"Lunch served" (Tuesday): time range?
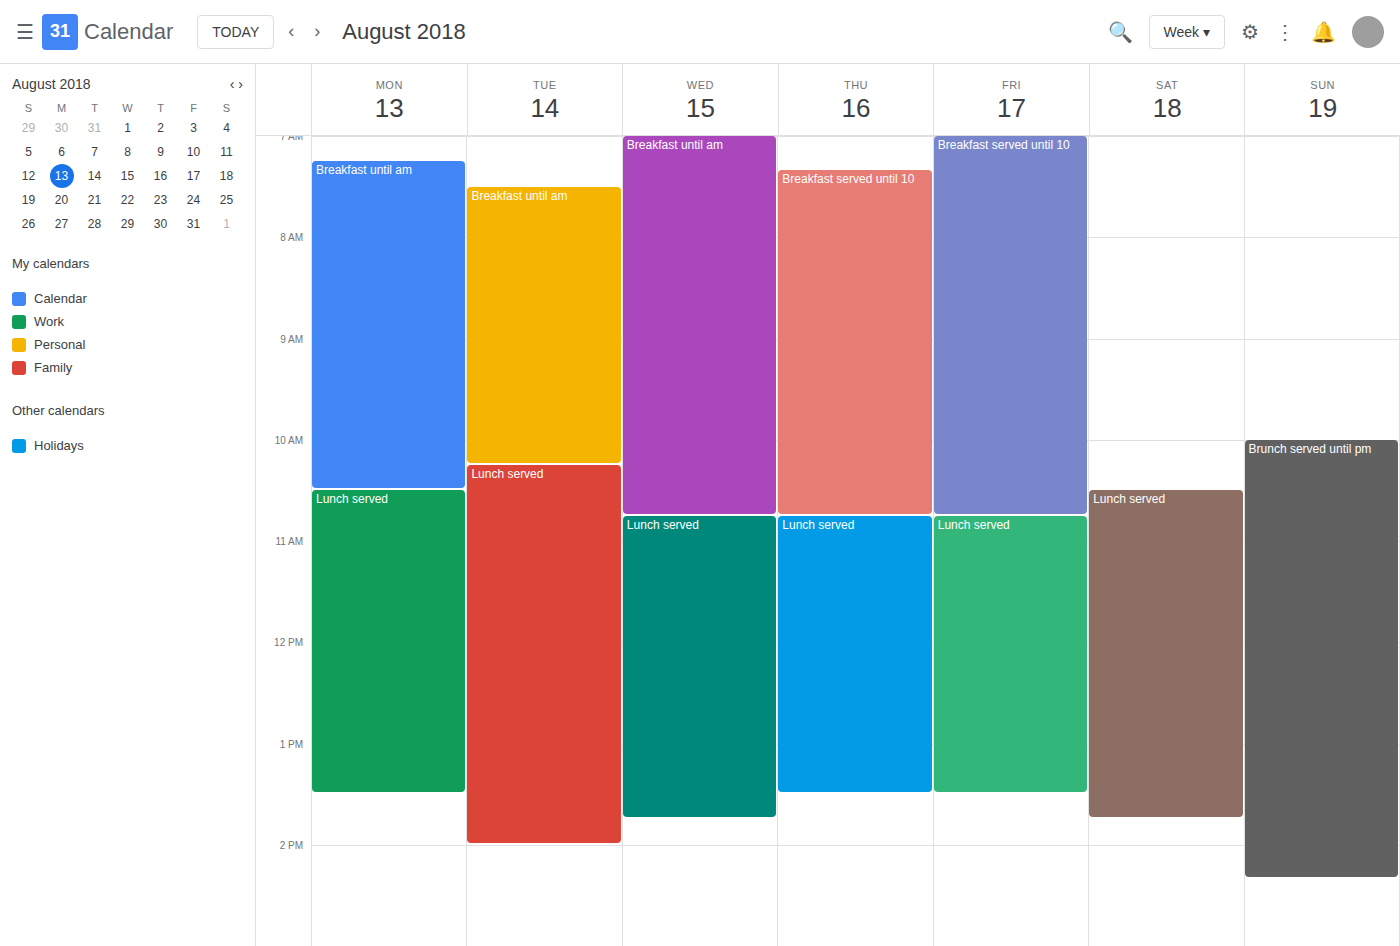
10:15 AM to 2:00 PM